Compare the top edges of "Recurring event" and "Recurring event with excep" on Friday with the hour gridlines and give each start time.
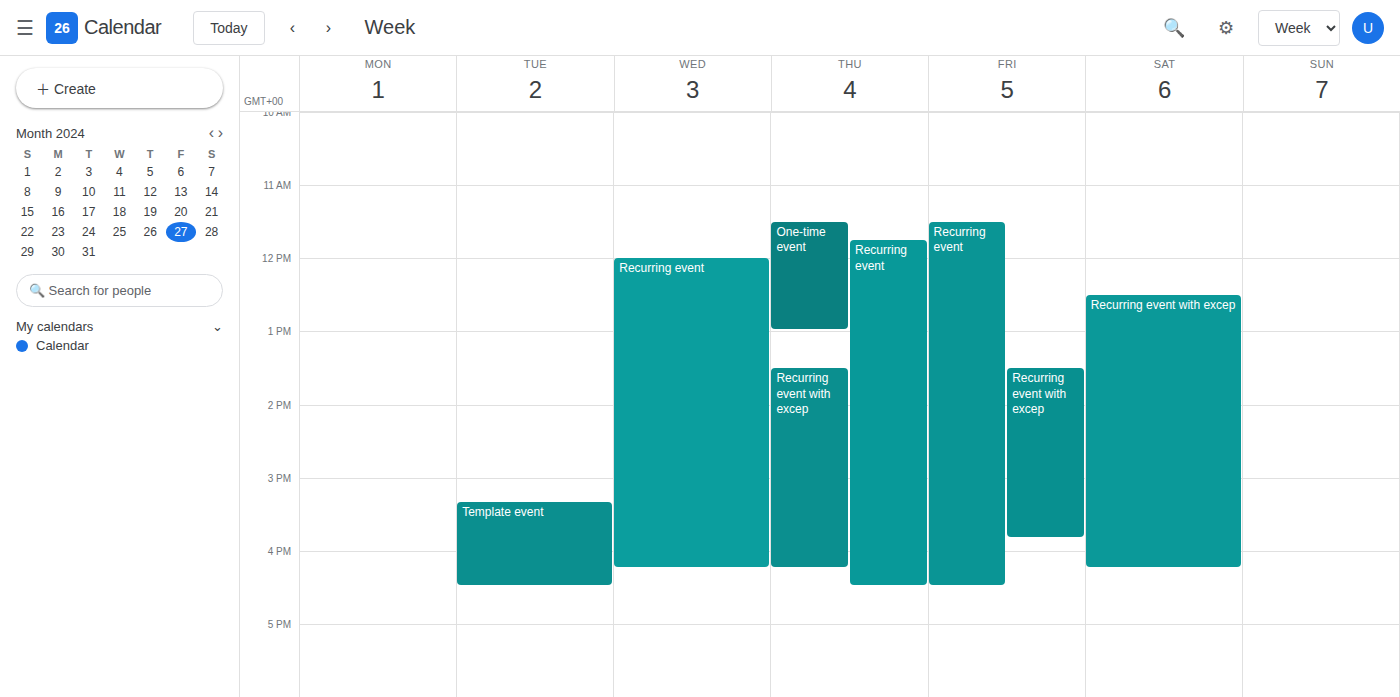
"Recurring event": 11:30 AM, halfway between the 11 AM and 12 PM lines. "Recurring event with excep": 1:30 PM, halfway between the 1 PM and 2 PM lines.